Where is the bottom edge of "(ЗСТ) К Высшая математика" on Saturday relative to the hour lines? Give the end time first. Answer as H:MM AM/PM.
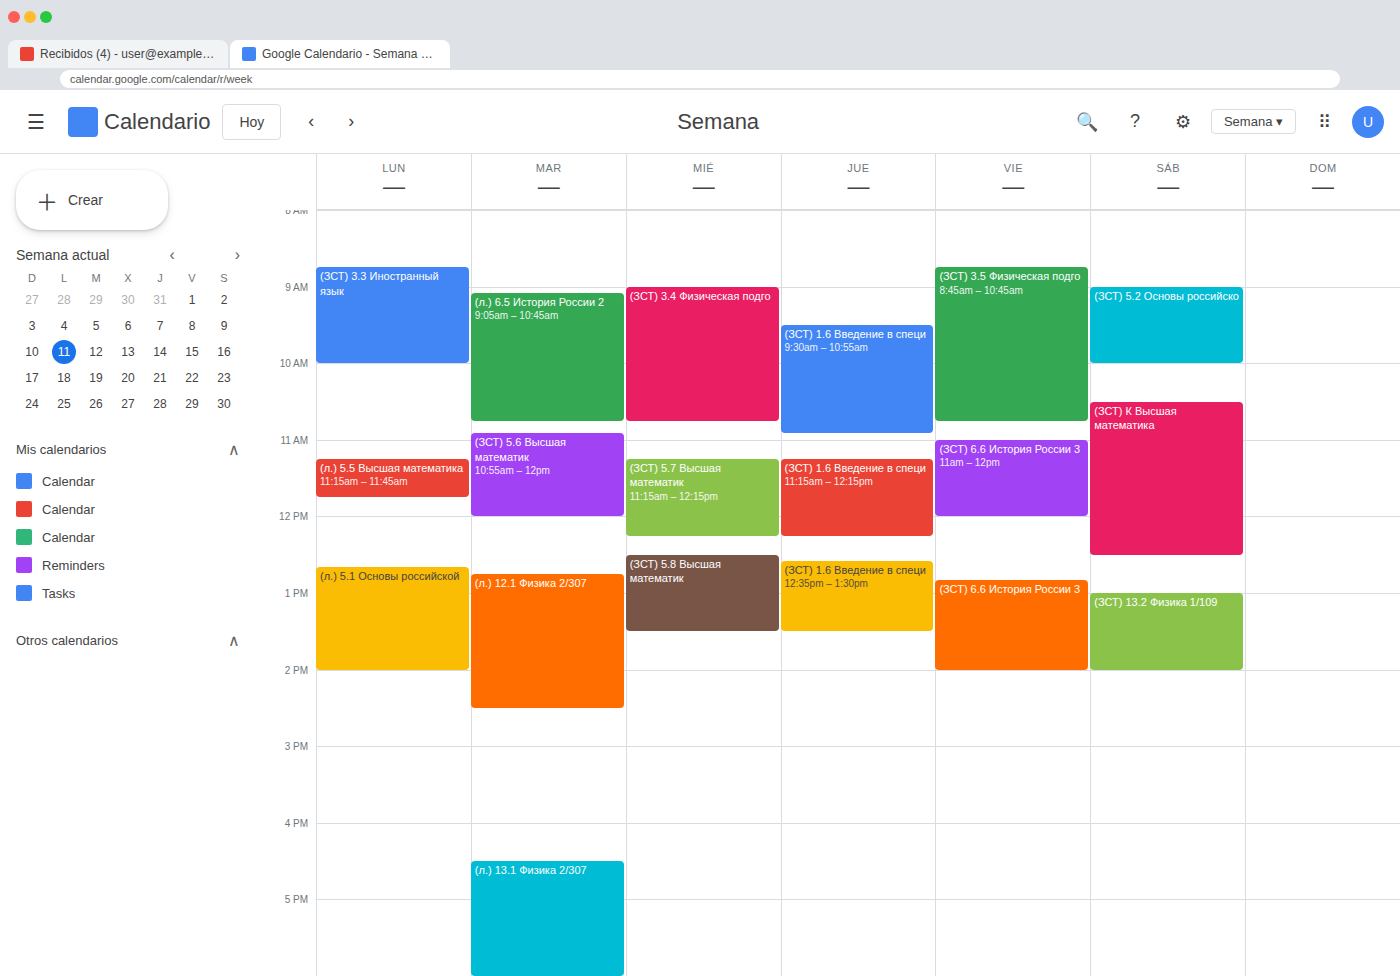
12:30 PM -- halfway between the 12 PM and 1 PM lines.